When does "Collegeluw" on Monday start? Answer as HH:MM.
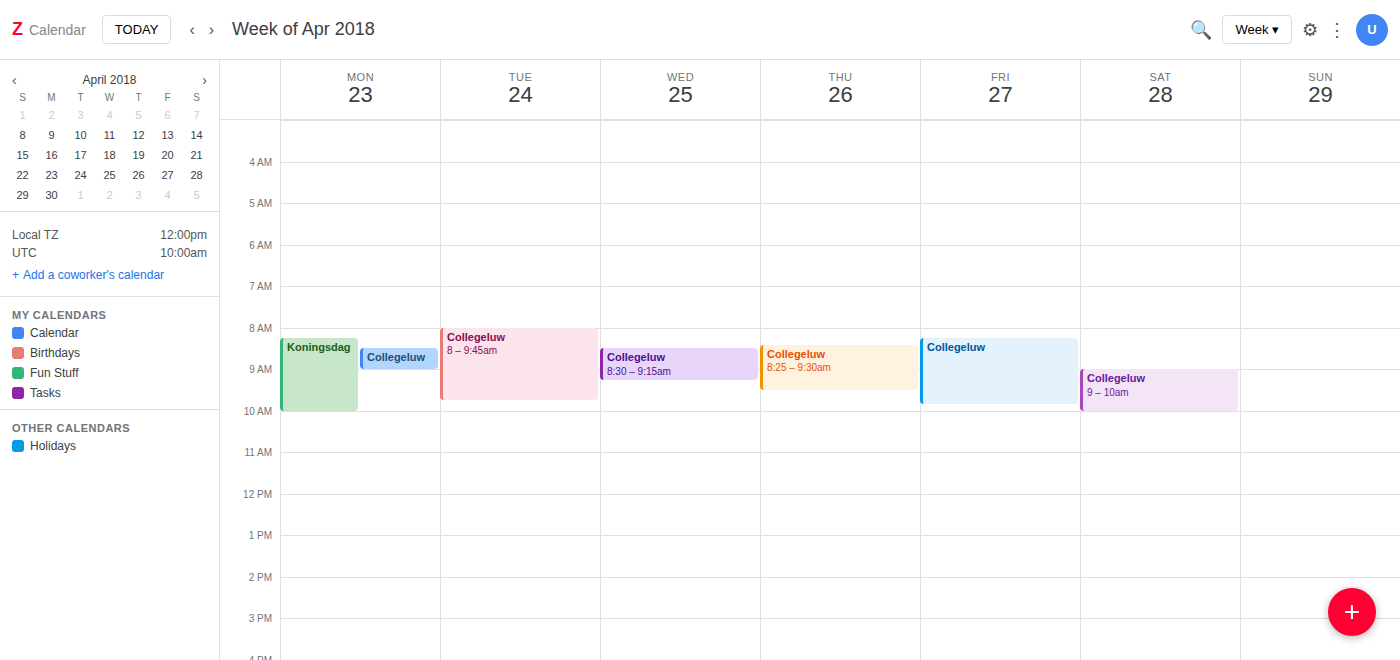
08:30